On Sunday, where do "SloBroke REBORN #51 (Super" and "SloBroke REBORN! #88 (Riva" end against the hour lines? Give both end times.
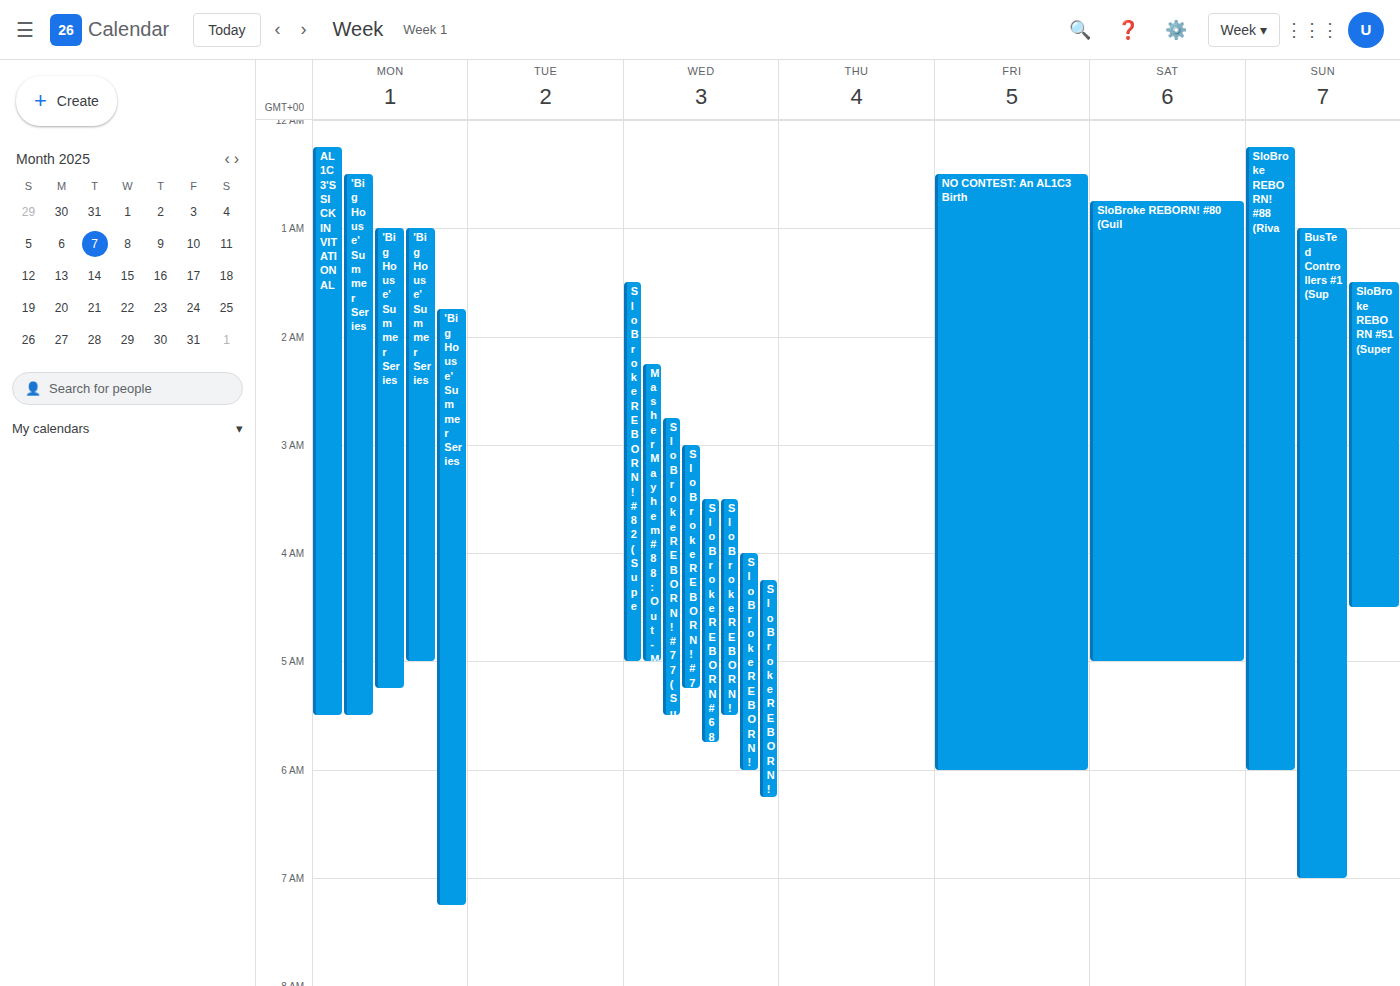
"SloBroke REBORN #51 (Super": 4:30 AM, halfway between the 4 AM and 5 AM lines. "SloBroke REBORN! #88 (Riva": 6:00 AM, exactly on the 6 AM line.